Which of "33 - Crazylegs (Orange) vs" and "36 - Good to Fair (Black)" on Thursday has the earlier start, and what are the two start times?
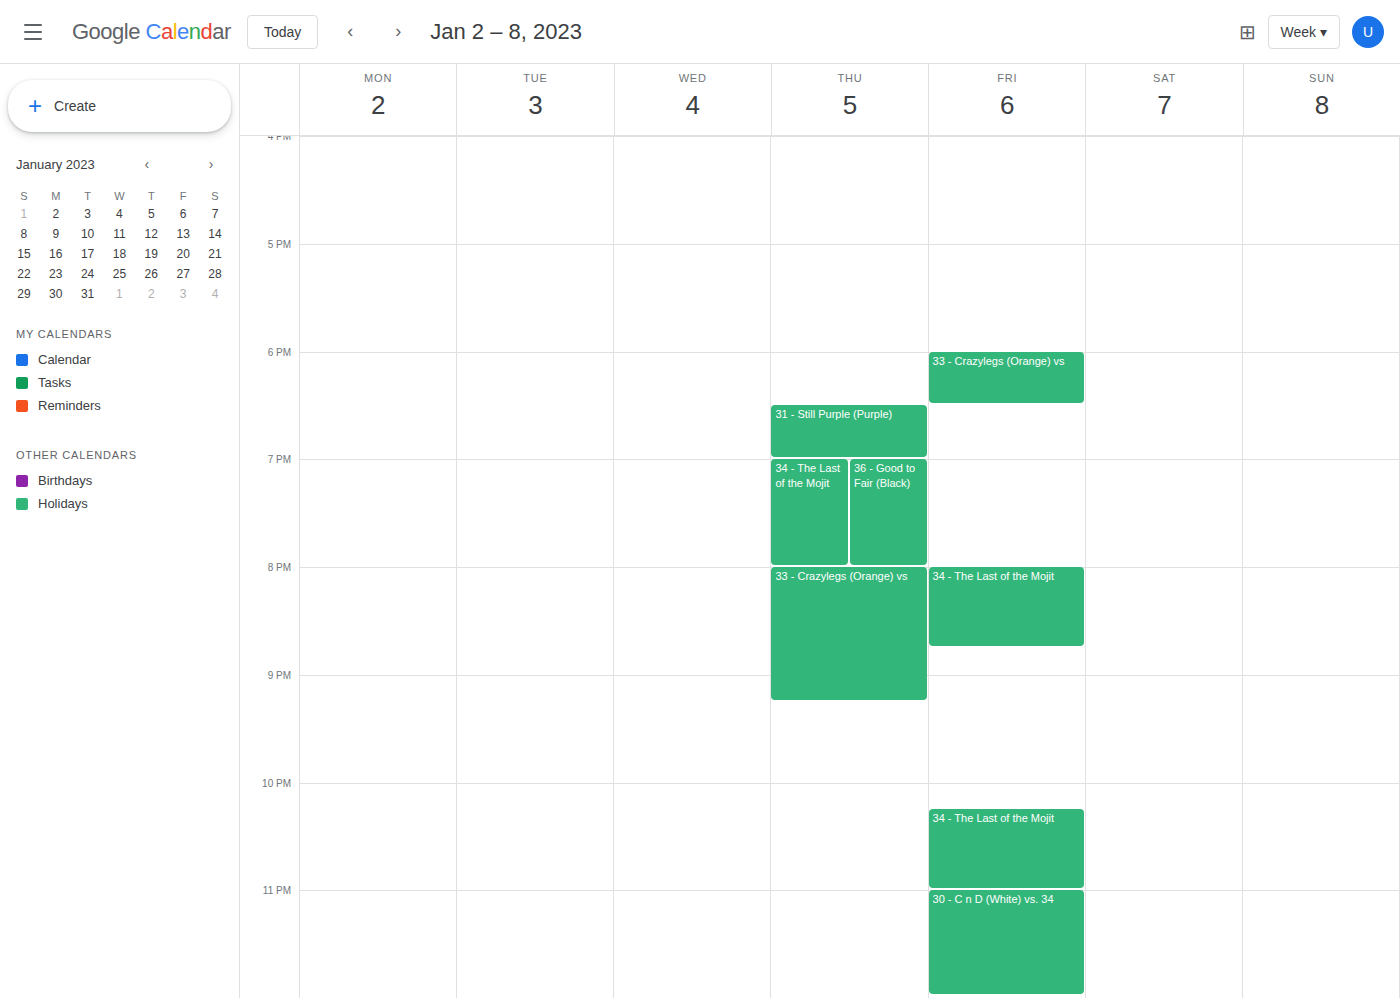
"36 - Good to Fair (Black)" 7:00 PM; "33 - Crazylegs (Orange) vs" 8:00 PM.